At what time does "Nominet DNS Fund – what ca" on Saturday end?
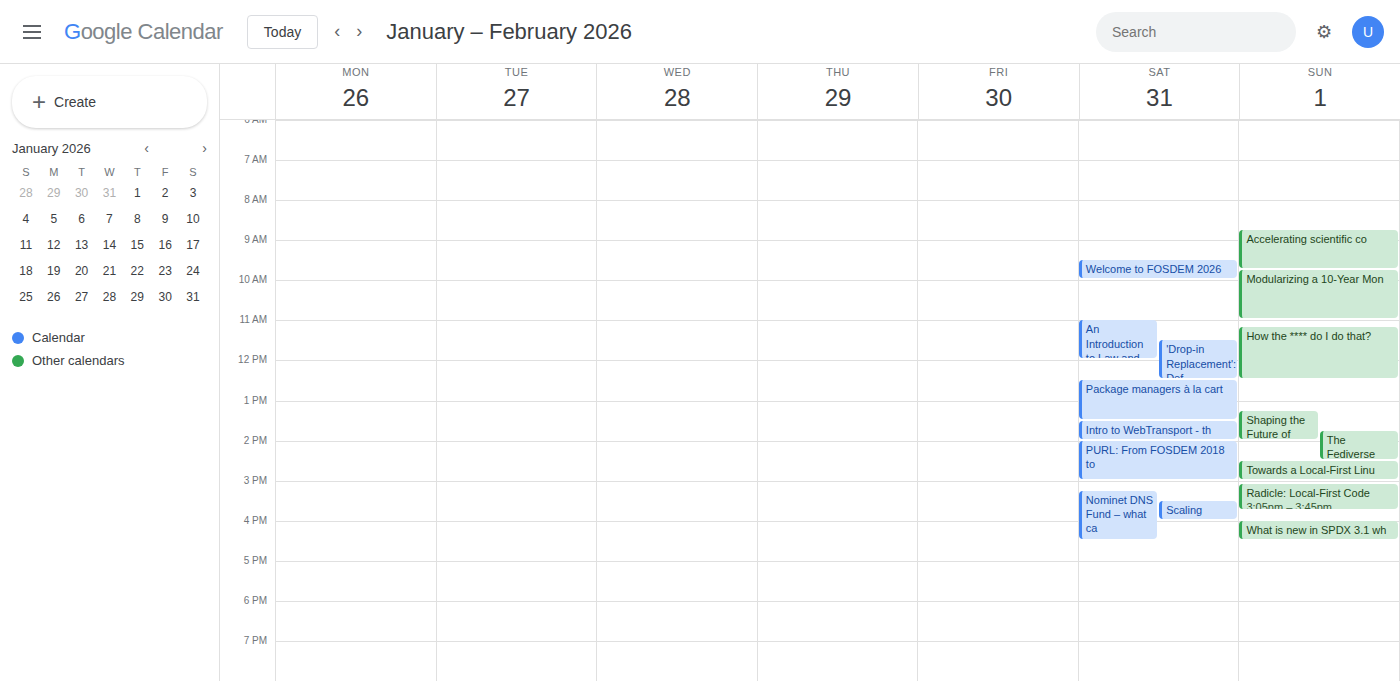
4:30 PM